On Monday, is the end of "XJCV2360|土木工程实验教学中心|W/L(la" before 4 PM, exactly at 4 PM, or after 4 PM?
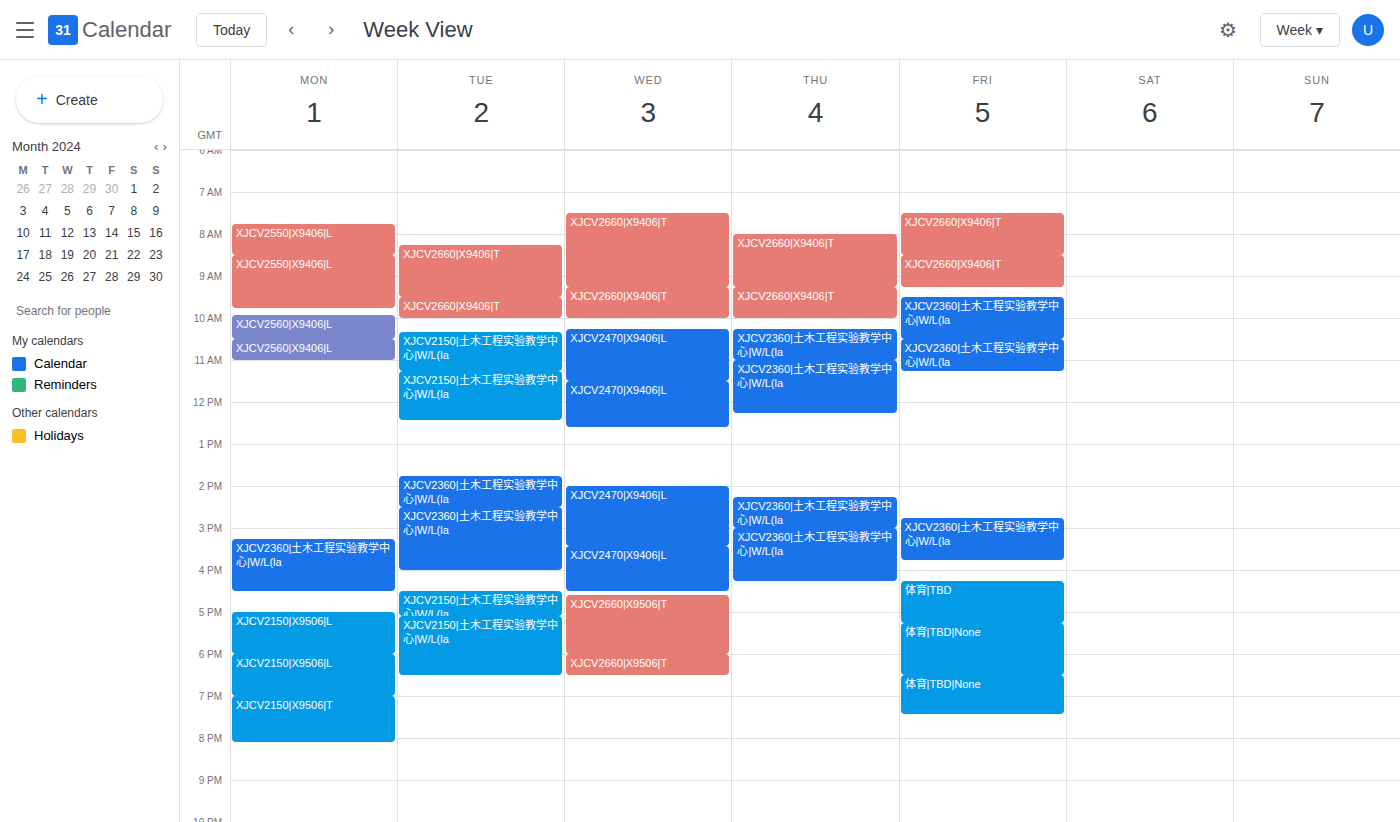
4:30 PM -- after 4 PM, 30 minutes below the 4 PM line.